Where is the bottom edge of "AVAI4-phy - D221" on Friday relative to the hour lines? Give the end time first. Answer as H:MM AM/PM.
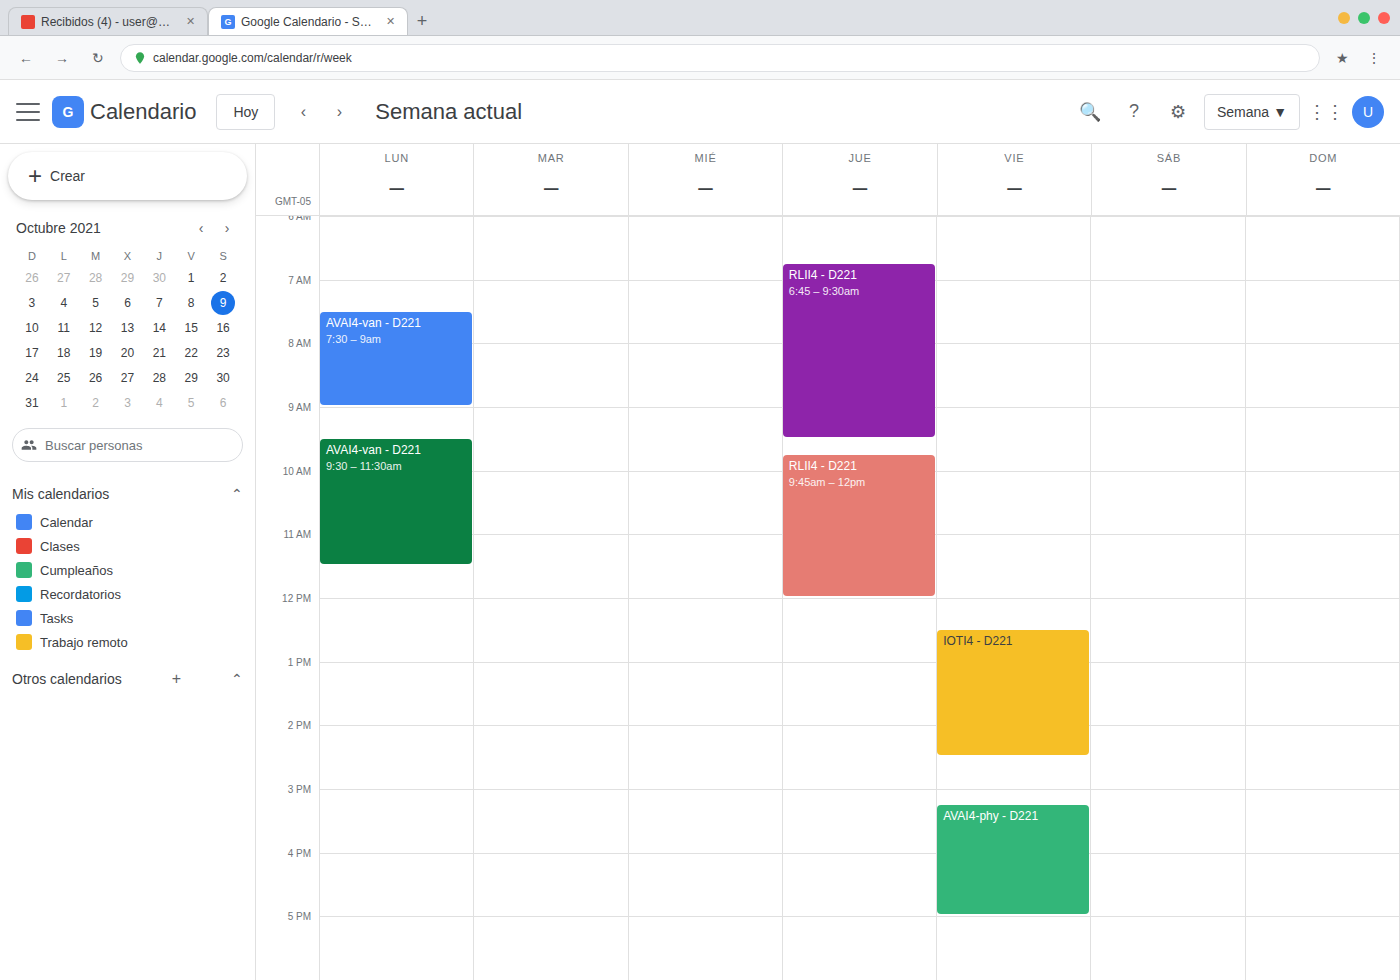
5:00 PM -- exactly on the 5 PM line.